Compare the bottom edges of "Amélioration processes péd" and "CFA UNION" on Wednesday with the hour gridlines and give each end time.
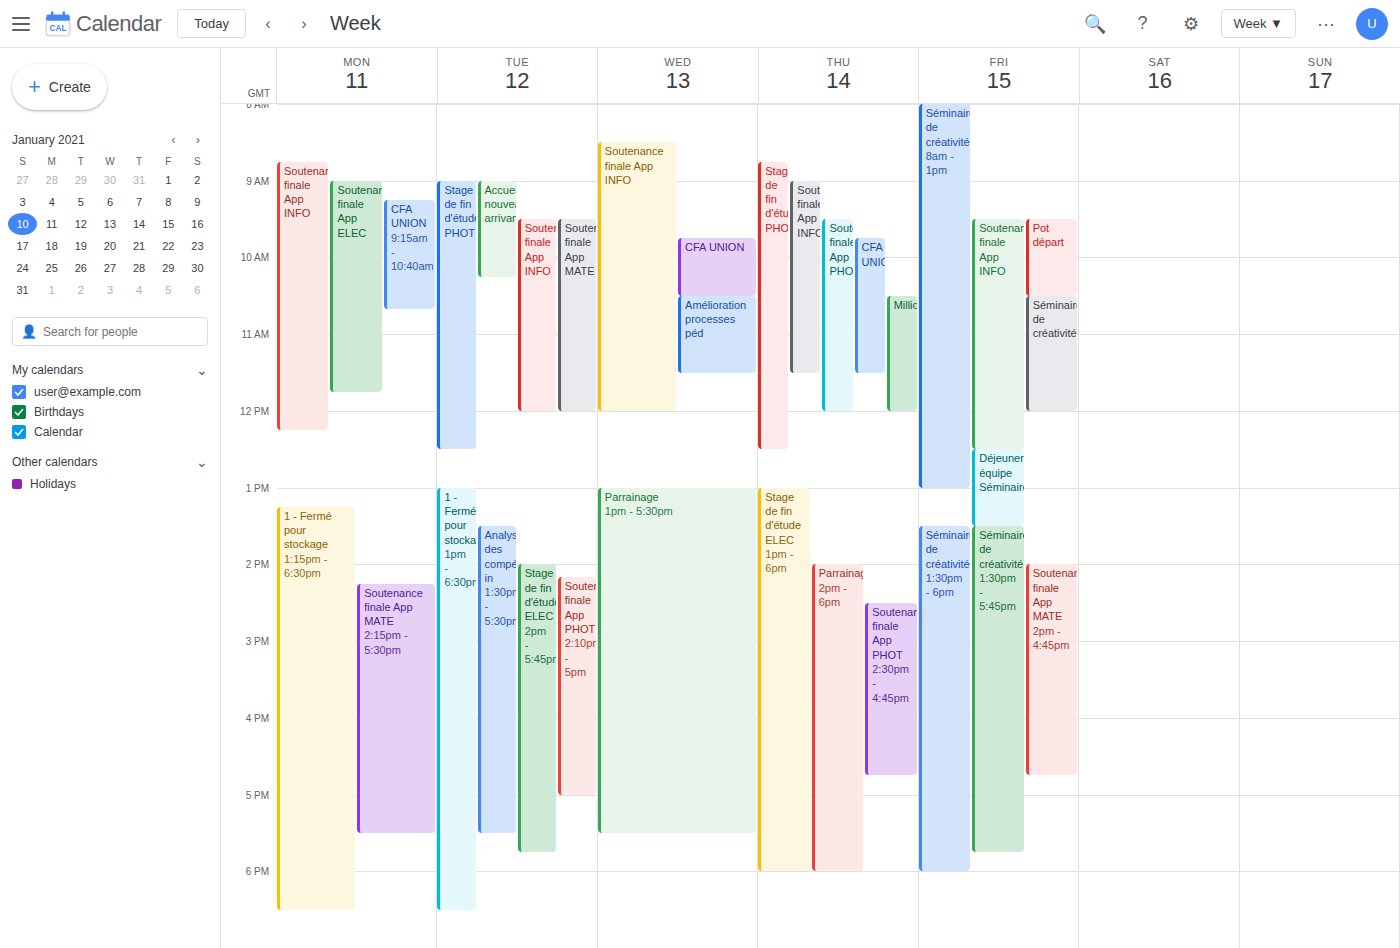
"Amélioration processes péd": 11:30 AM, halfway between the 11 AM and 12 PM lines. "CFA UNION": 10:30 AM, halfway between the 10 AM and 11 AM lines.